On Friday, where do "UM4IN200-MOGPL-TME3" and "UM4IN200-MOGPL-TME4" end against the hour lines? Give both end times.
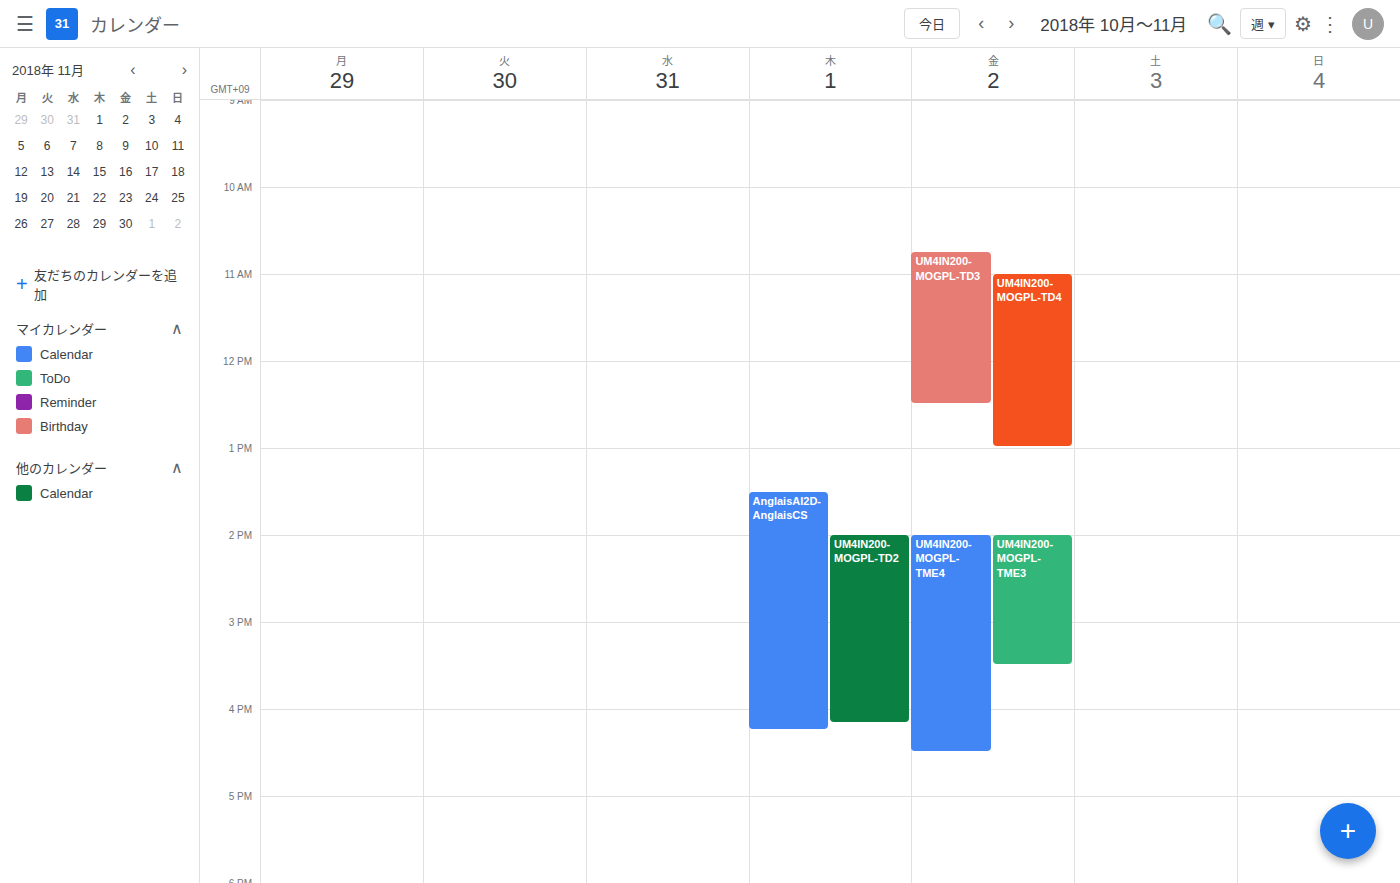
"UM4IN200-MOGPL-TME3": 15:30, halfway between the 15:00 and 16:00 lines. "UM4IN200-MOGPL-TME4": 16:30, halfway between the 16:00 and 17:00 lines.